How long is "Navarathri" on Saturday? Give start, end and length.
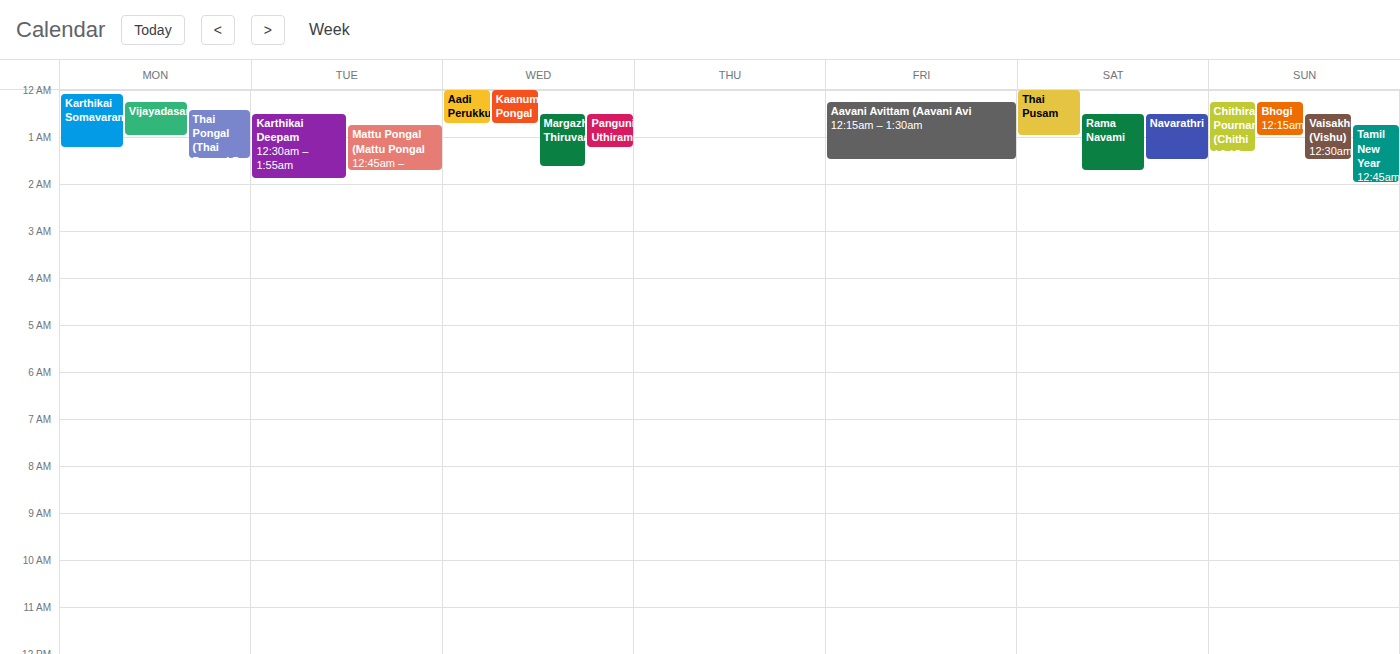
00:30 to 01:30, 1 hour